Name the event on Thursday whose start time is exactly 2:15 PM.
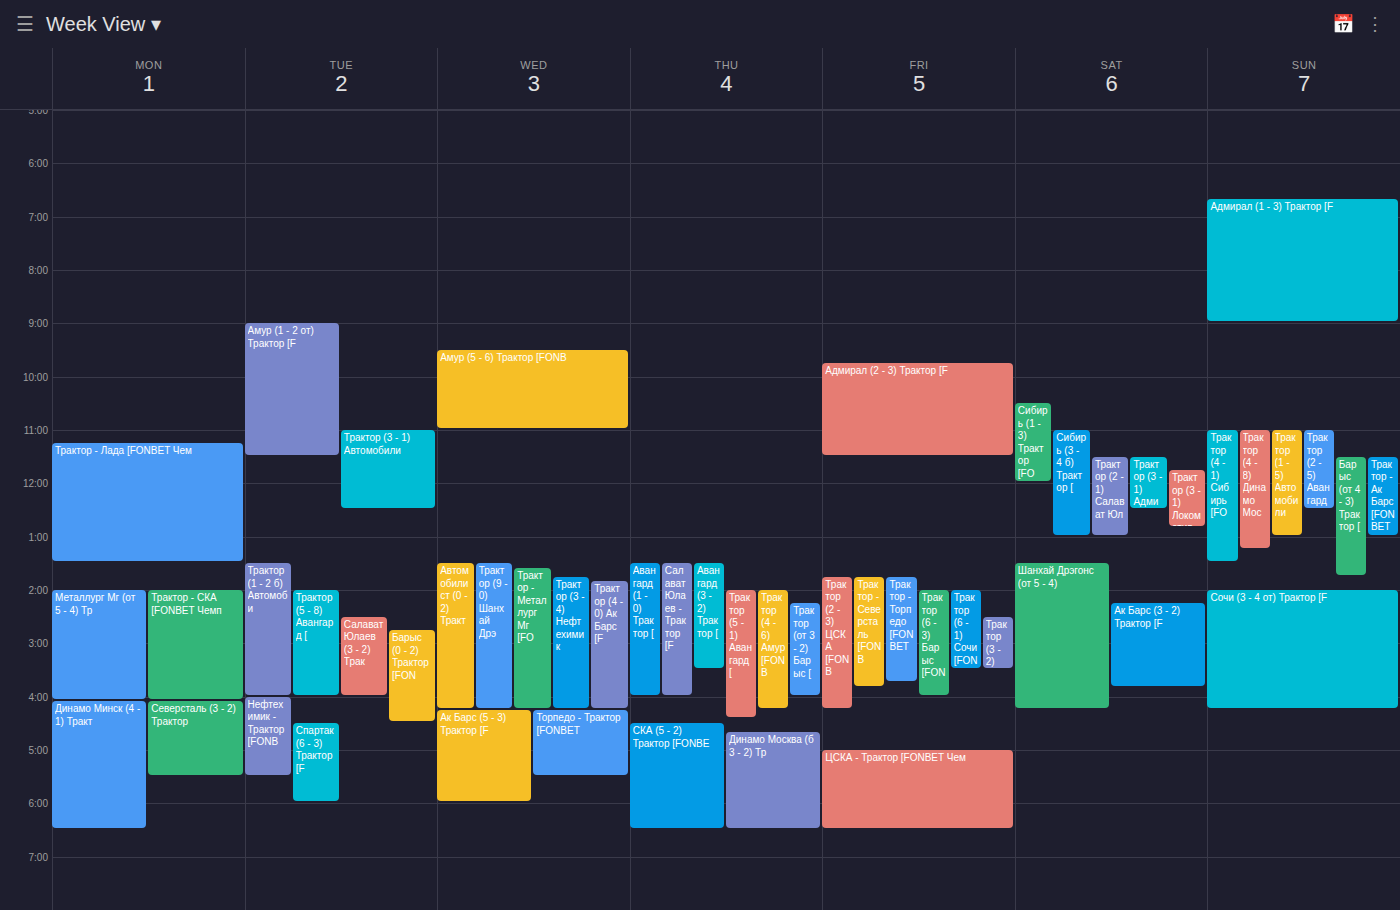
"Трактор (от 3 - 2) Барыс ["